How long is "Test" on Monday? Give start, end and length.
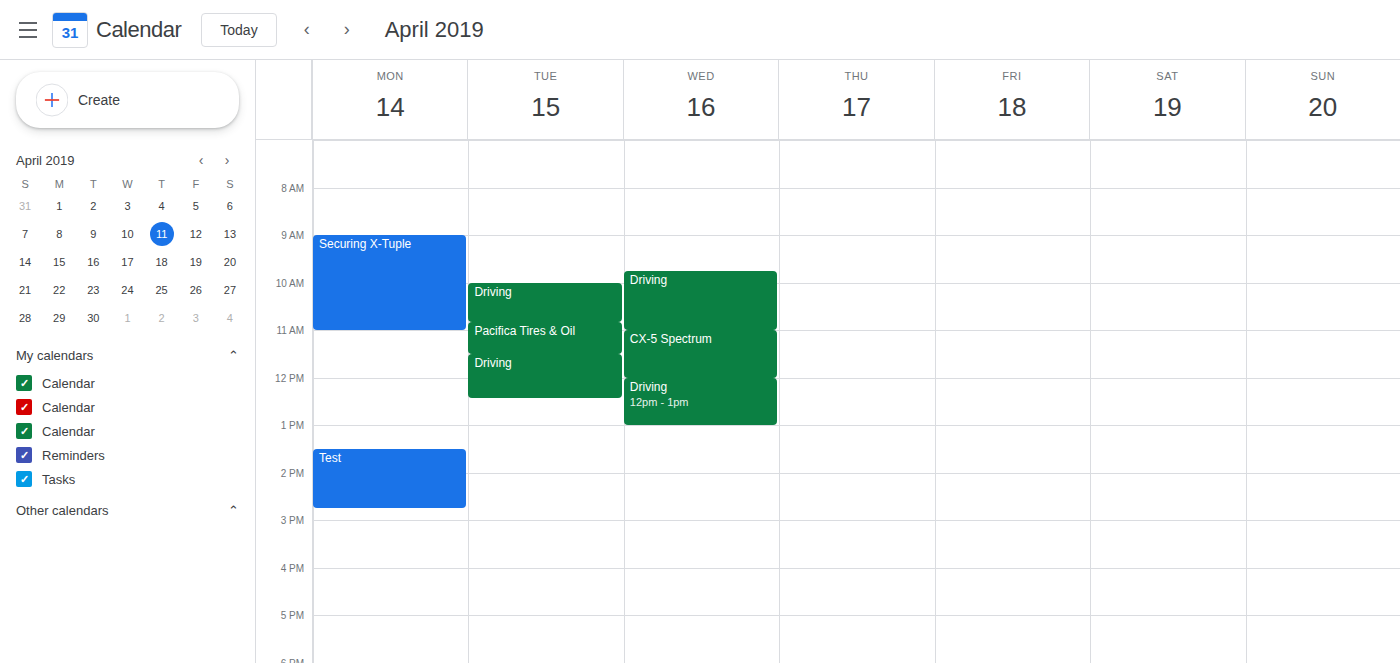
1:30 PM to 2:45 PM, 1 hour 15 minutes